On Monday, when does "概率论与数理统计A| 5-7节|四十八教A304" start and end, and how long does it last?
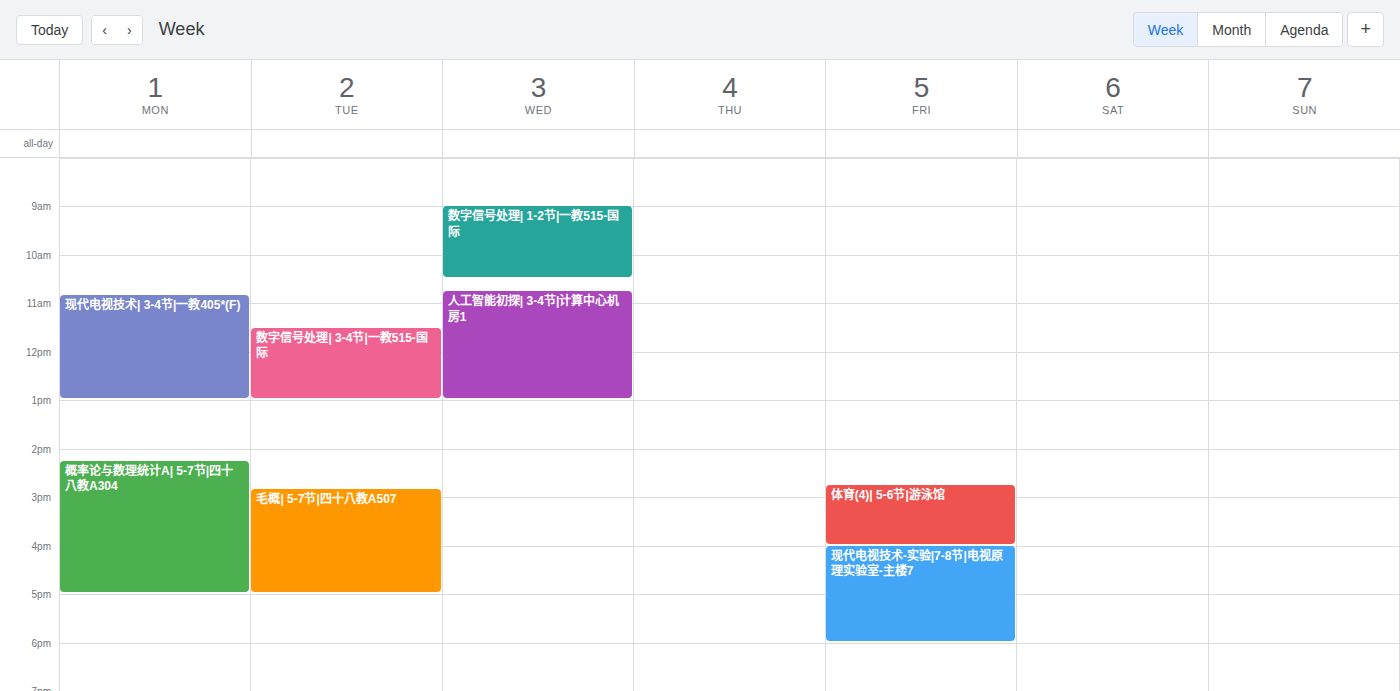
2:15 PM to 5:00 PM, 2 hours 45 minutes